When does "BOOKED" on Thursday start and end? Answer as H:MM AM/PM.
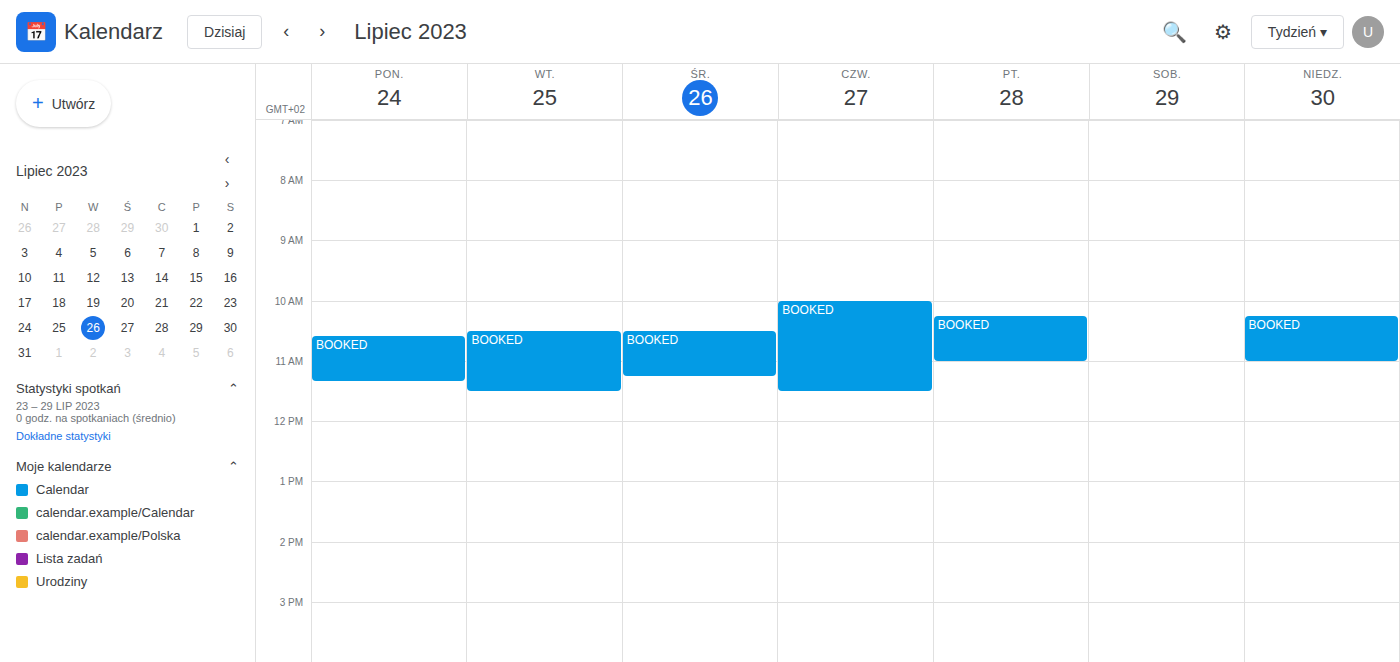
10:00 AM to 11:30 AM